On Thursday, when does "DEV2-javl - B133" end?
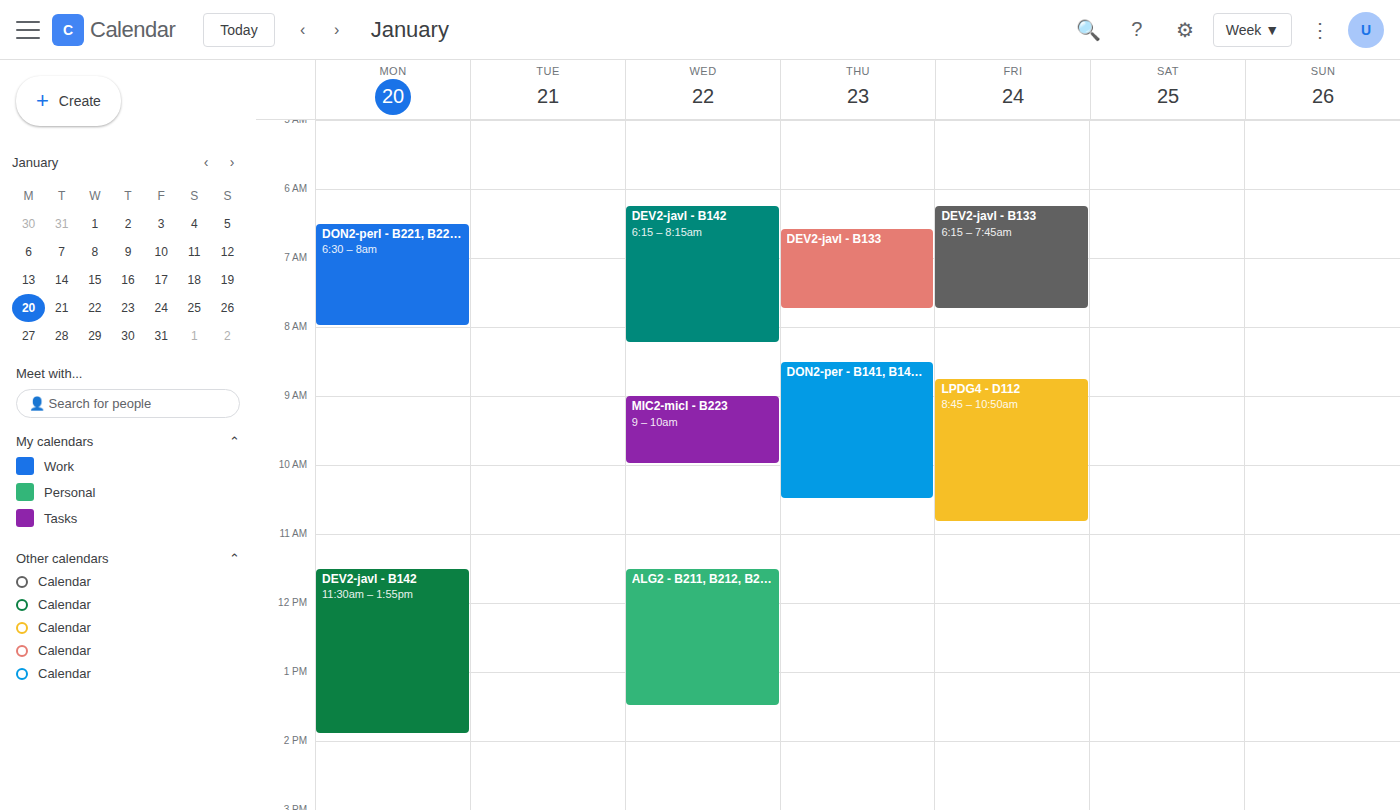
7:45 AM